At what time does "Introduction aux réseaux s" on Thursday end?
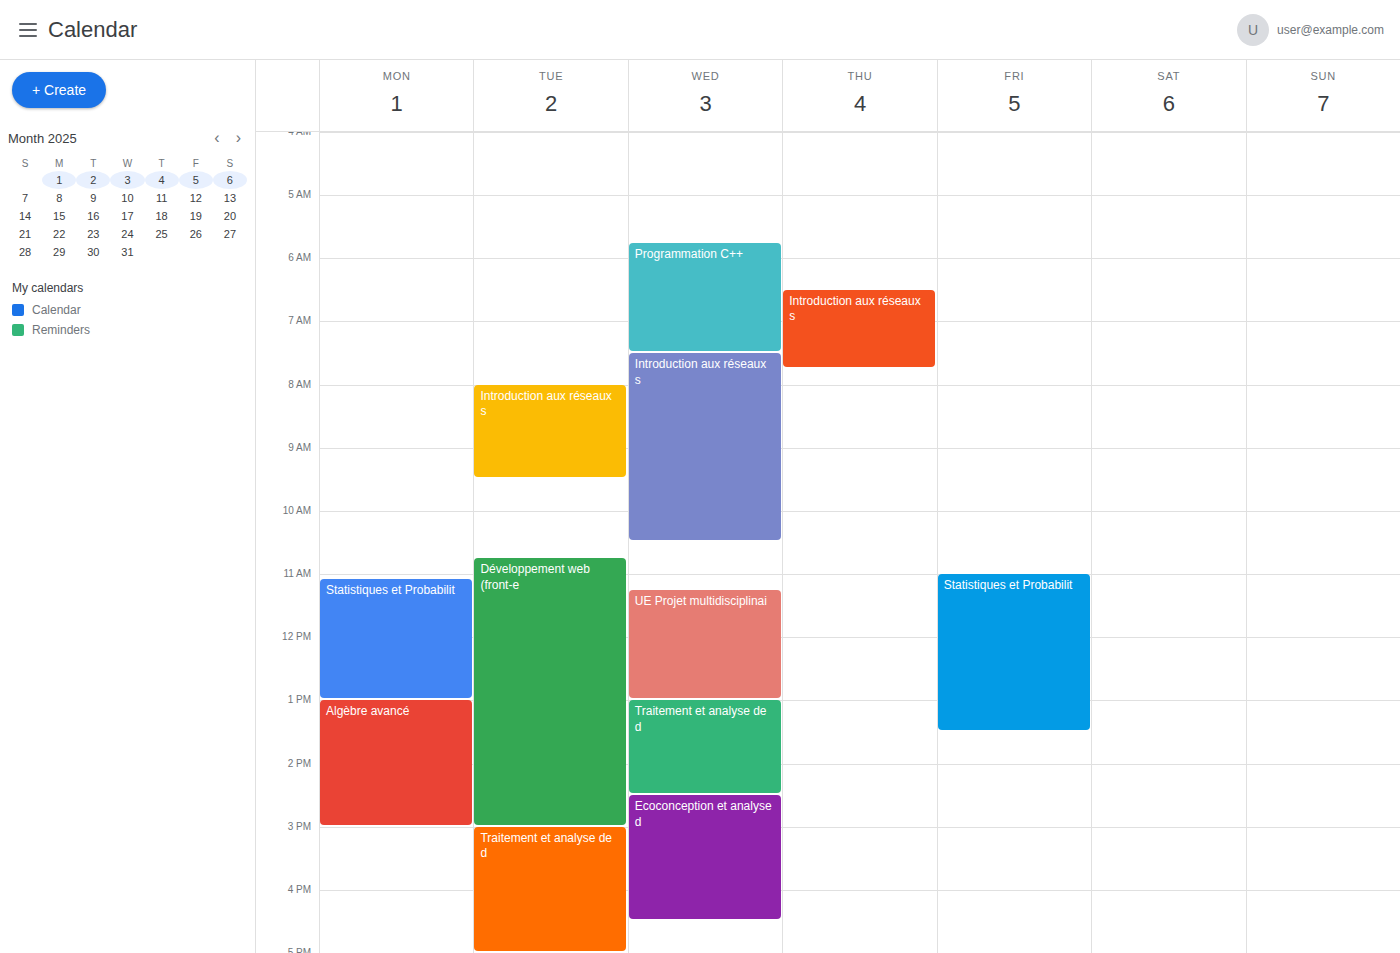
7:45 AM